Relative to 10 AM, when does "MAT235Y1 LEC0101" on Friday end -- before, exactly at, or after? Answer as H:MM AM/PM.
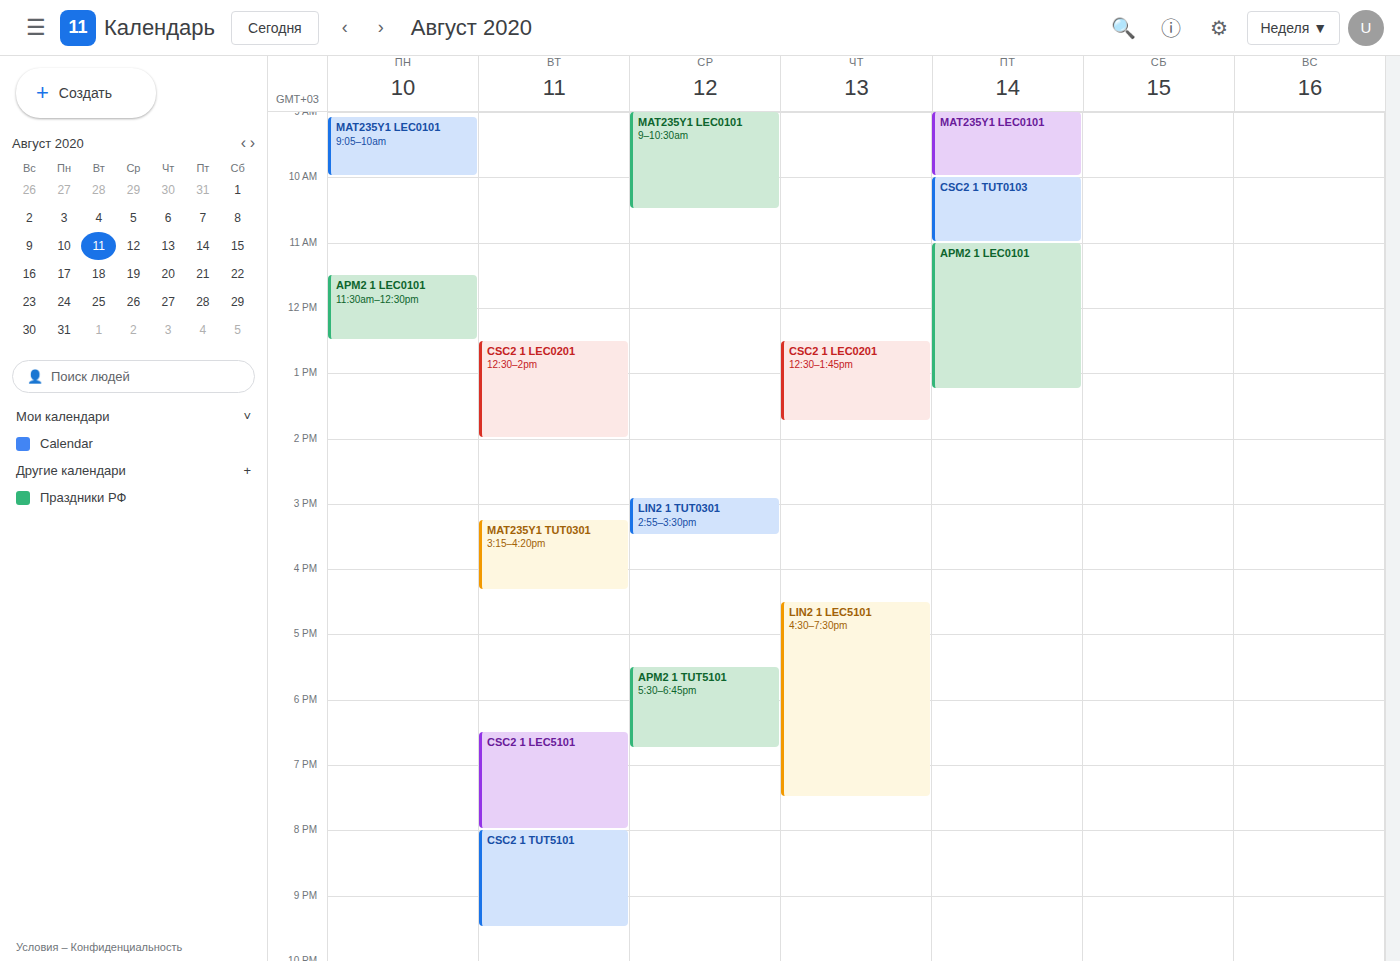
10:00 AM -- exactly at 10 AM, on the 10 AM line.